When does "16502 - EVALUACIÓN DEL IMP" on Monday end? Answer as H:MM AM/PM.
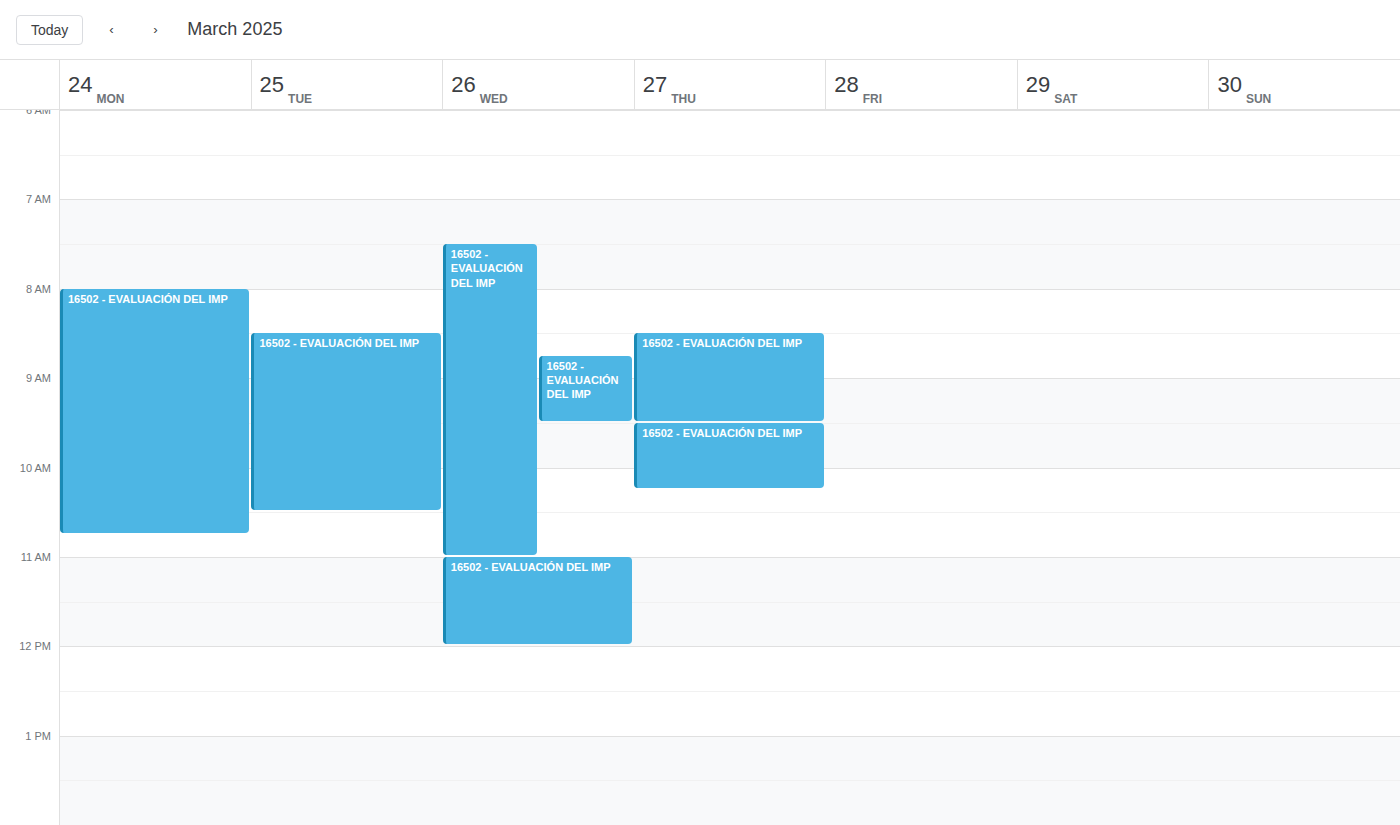
10:45 AM